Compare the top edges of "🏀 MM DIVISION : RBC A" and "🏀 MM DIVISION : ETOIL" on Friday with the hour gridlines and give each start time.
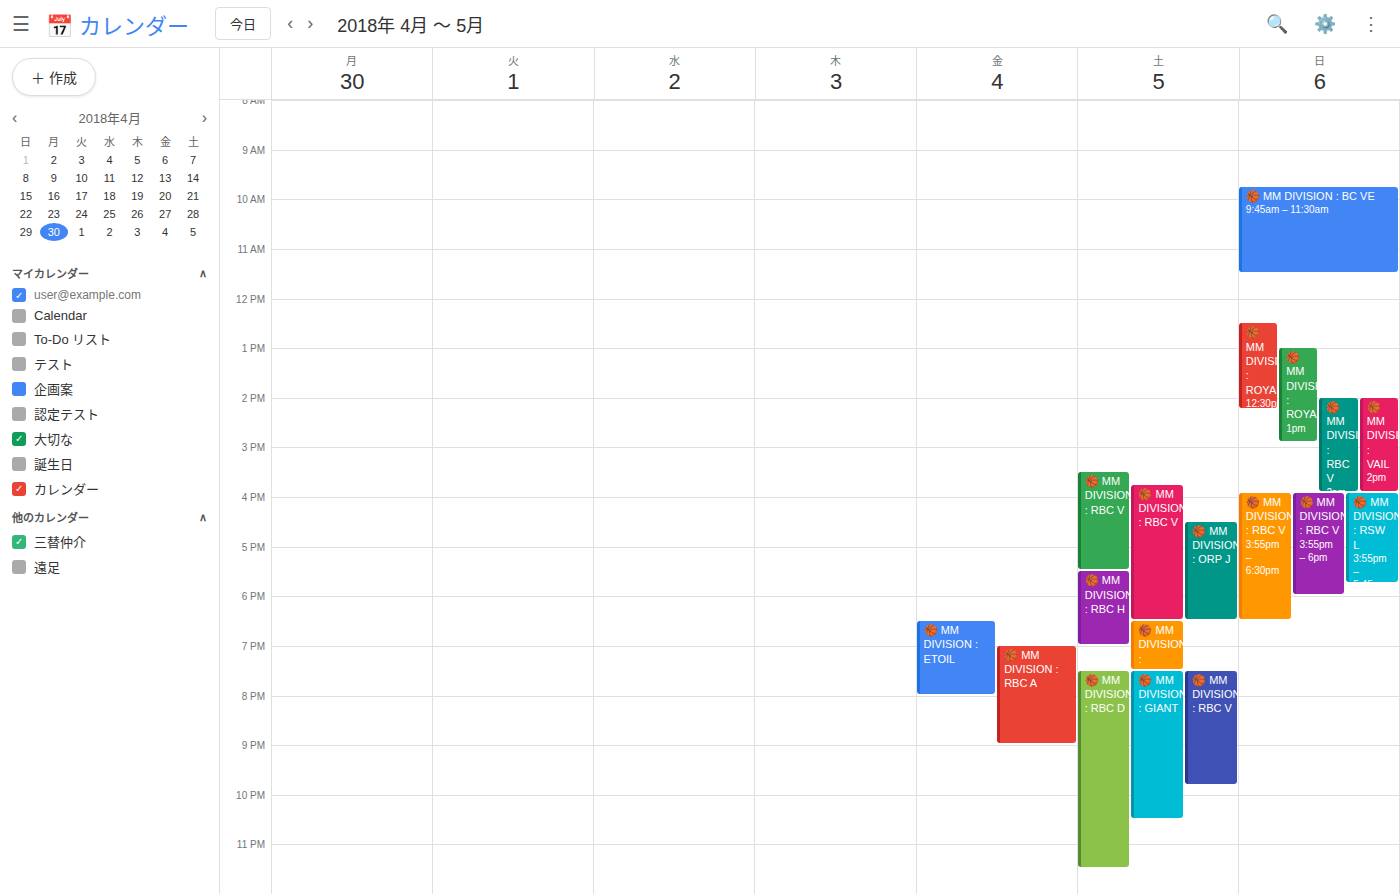
"🏀 MM DIVISION : RBC A": 7:00 PM, exactly on the 7 PM line. "🏀 MM DIVISION : ETOIL": 6:30 PM, halfway between the 6 PM and 7 PM lines.